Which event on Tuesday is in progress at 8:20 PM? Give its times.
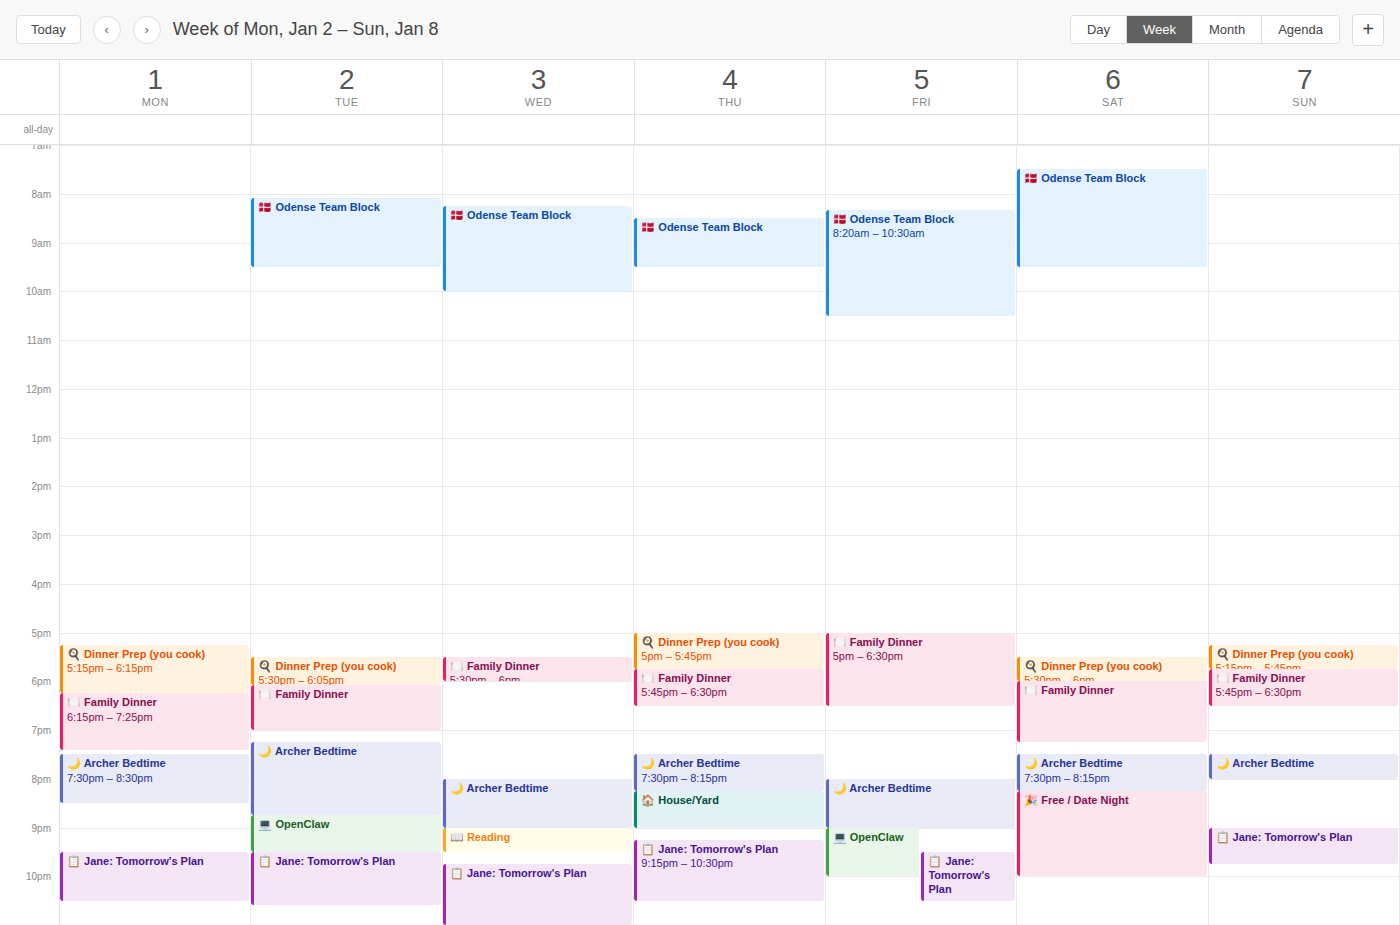
"🌙 Archer Bedtime", 7:15 PM to 8:45 PM